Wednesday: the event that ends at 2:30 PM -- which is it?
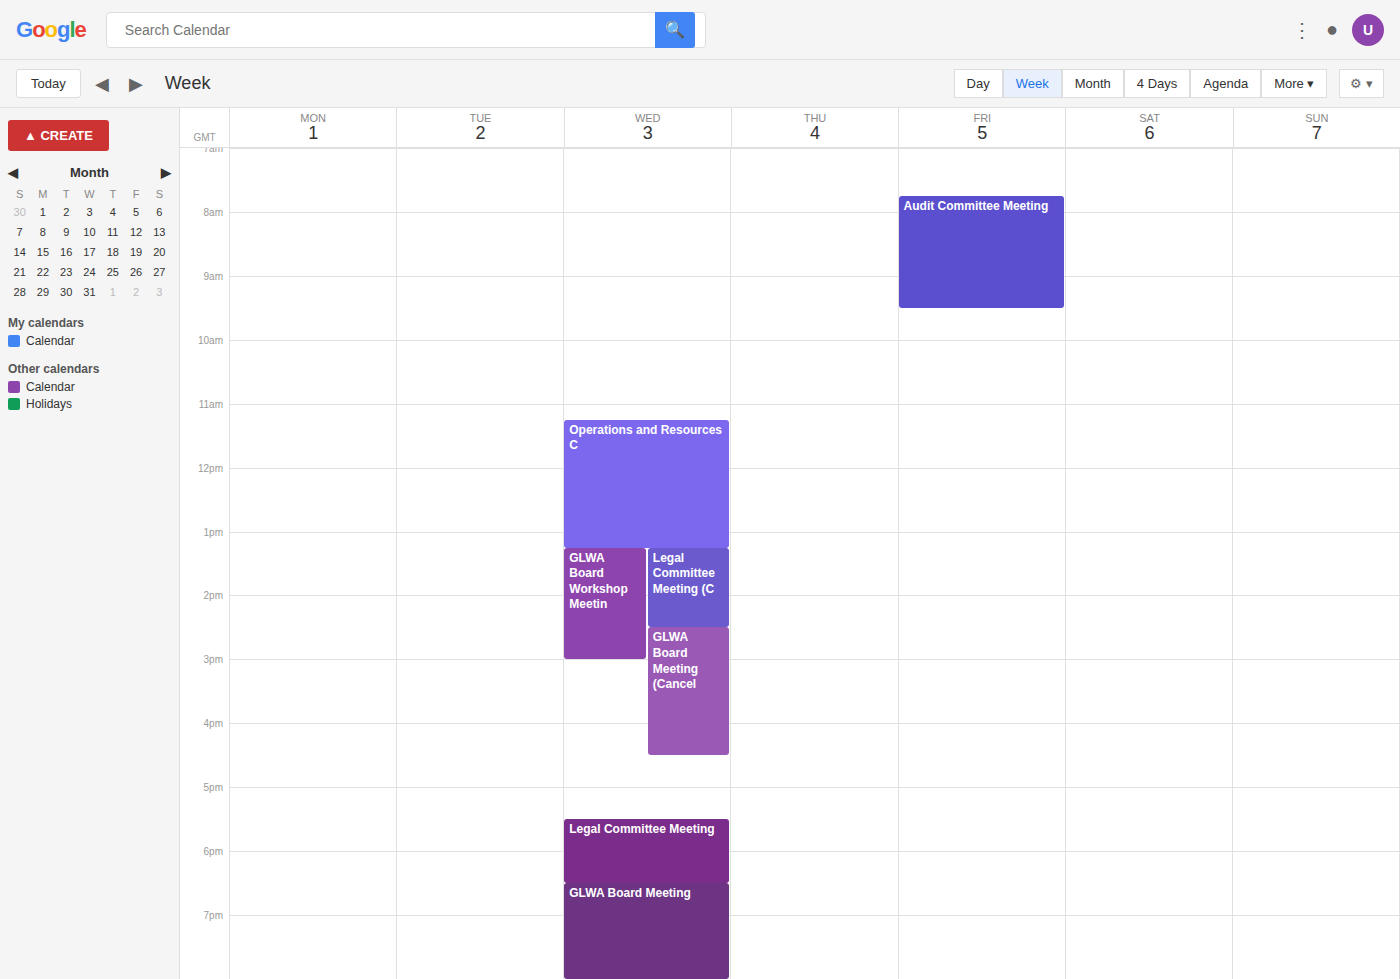
"Legal Committee Meeting (C"